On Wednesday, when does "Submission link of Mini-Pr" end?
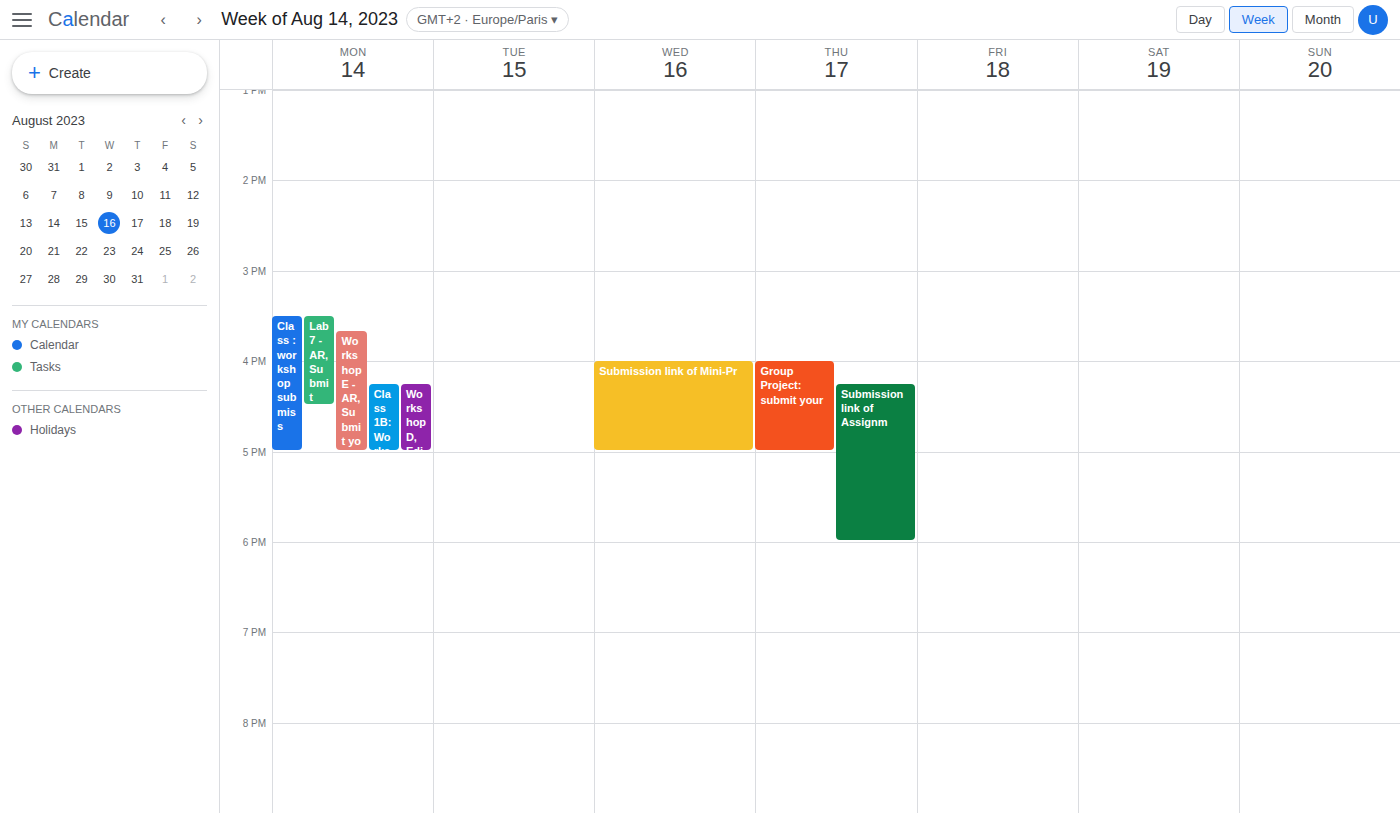
5:00 PM